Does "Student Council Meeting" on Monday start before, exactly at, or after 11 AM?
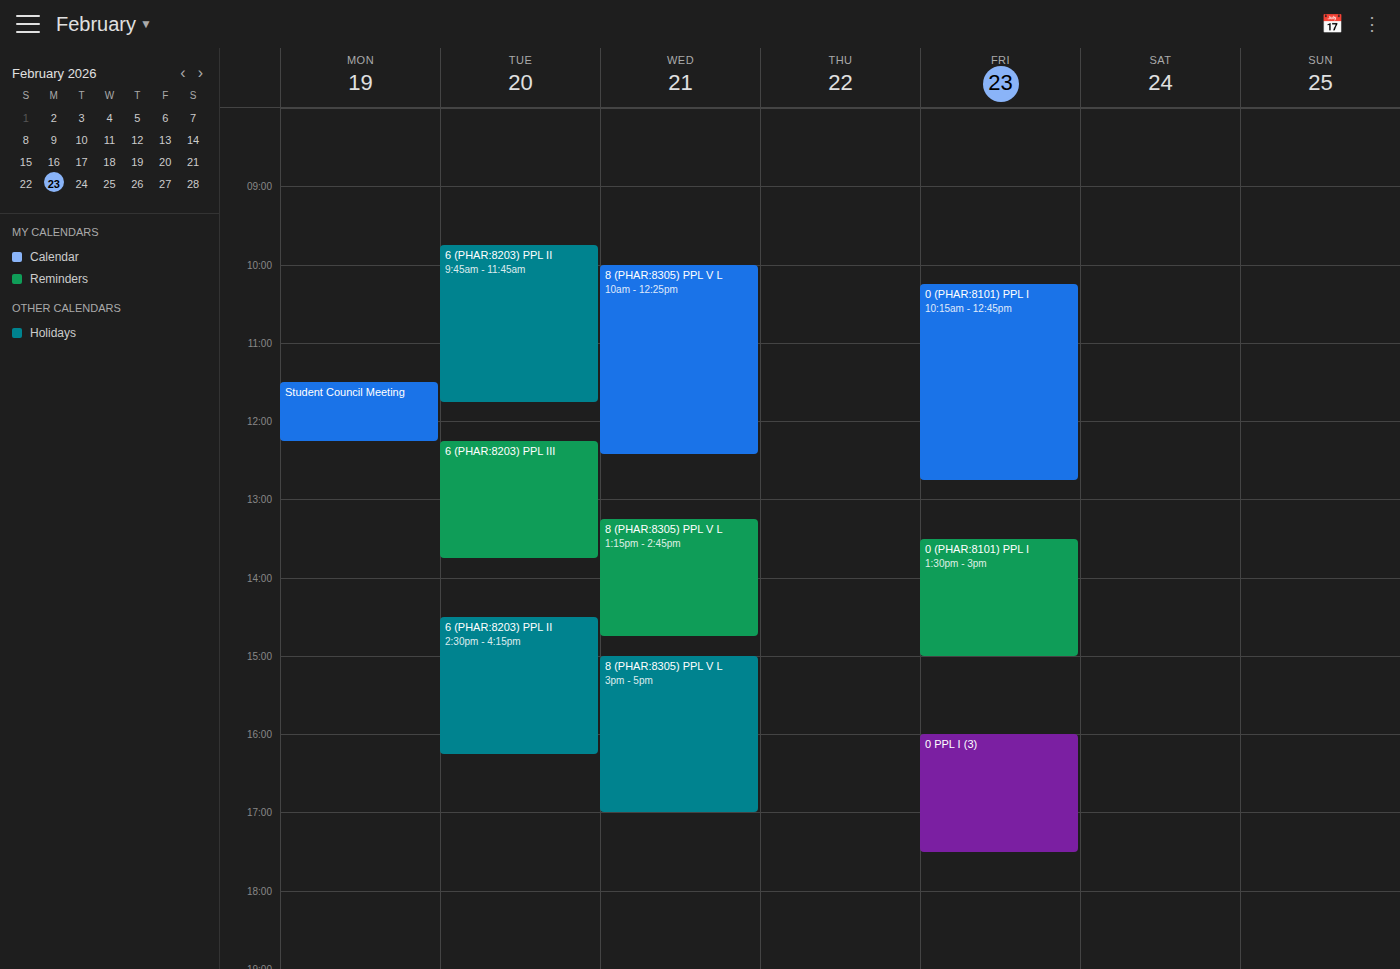
11:30 AM -- after 11 AM, 30 minutes below the 11 AM line.